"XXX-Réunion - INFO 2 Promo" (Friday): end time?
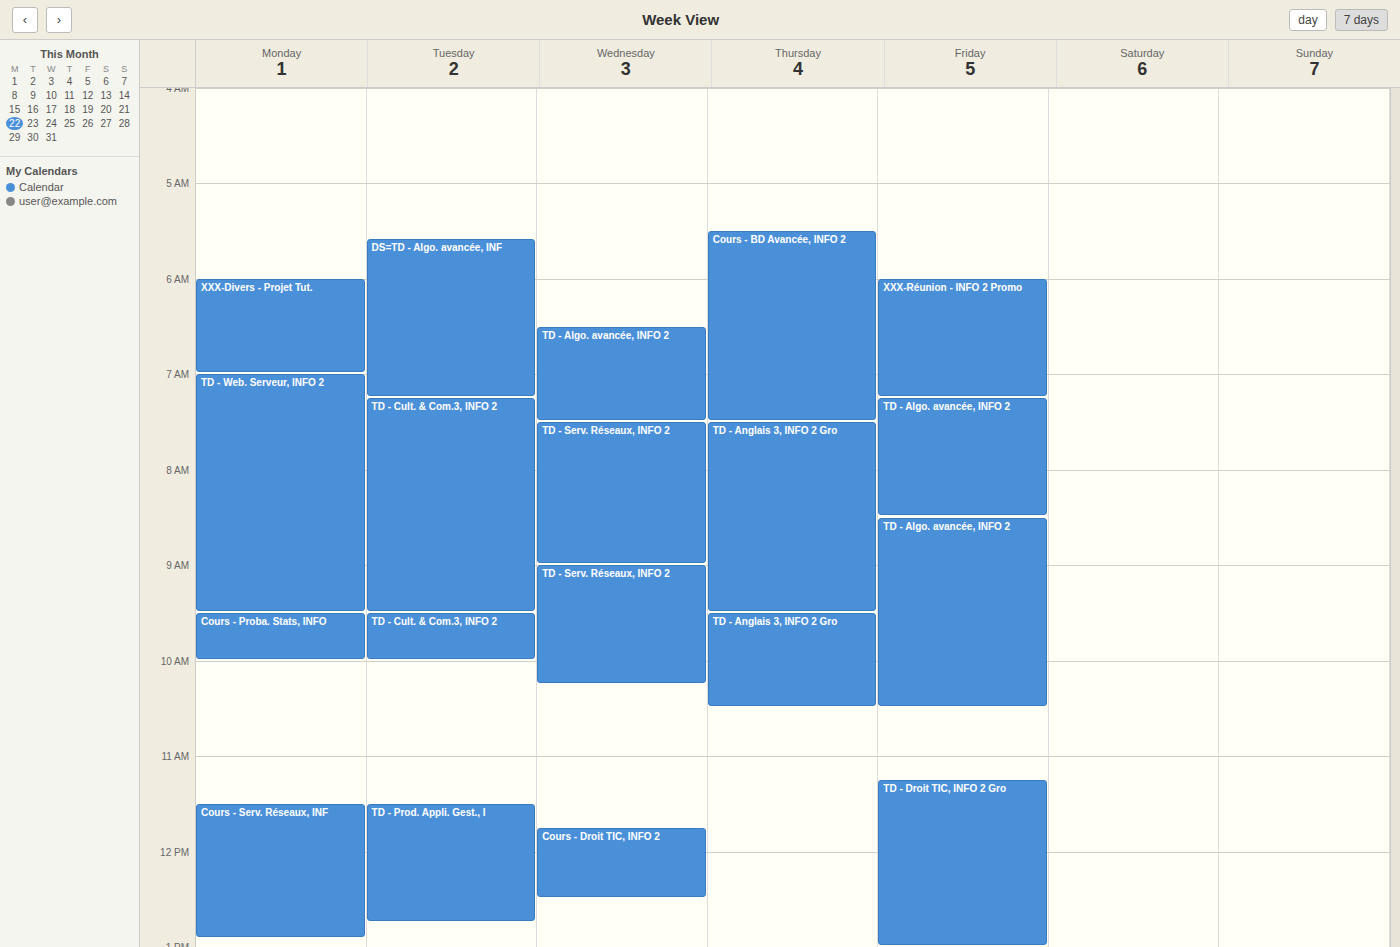
7:15 AM